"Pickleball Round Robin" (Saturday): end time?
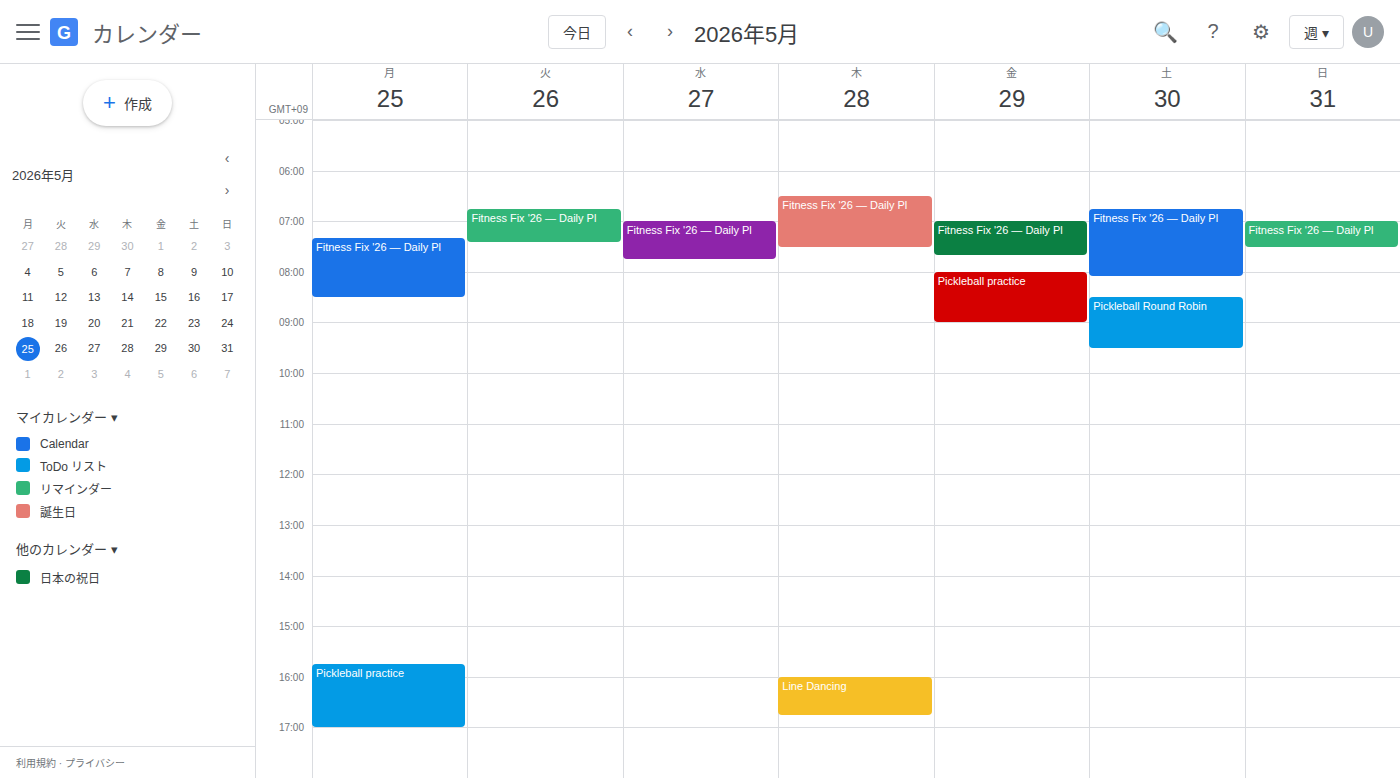
9:30 AM